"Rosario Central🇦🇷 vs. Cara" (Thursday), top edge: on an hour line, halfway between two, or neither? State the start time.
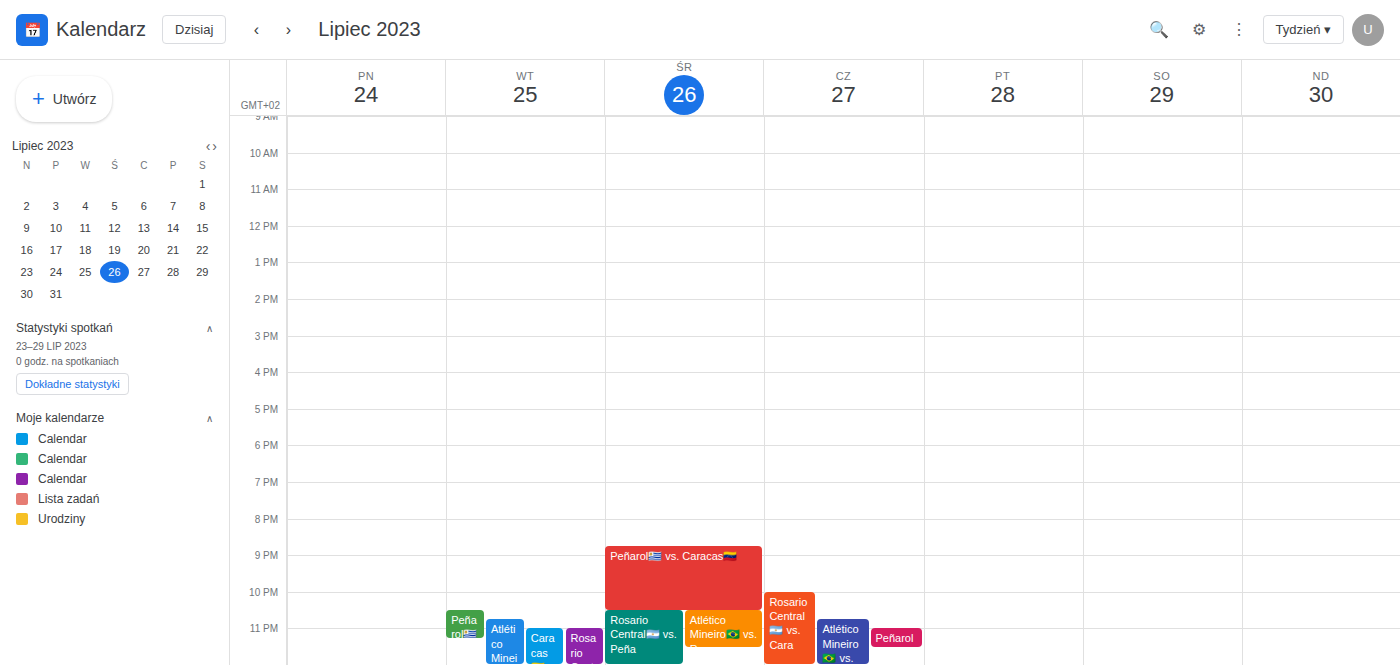
10:00 PM -- exactly on the 10 PM line.